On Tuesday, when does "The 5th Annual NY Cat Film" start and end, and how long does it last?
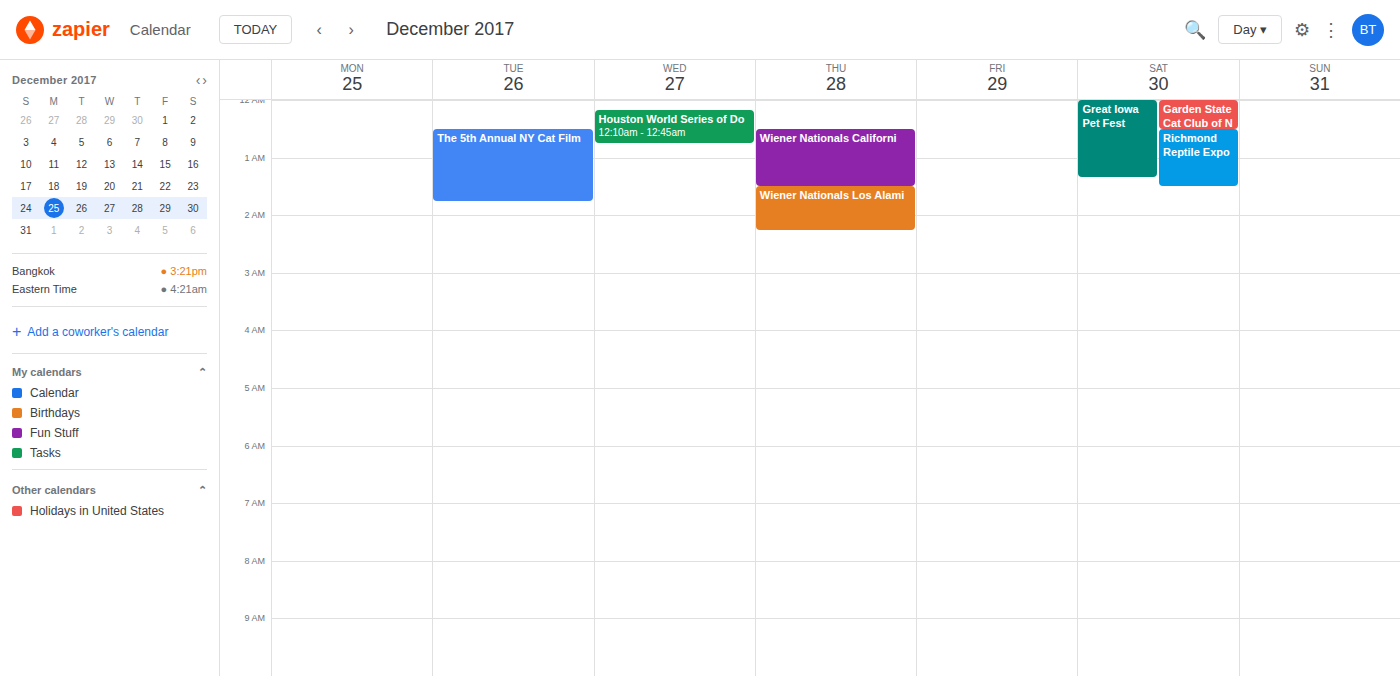
12:30 AM to 1:45 AM, 1 hour 15 minutes